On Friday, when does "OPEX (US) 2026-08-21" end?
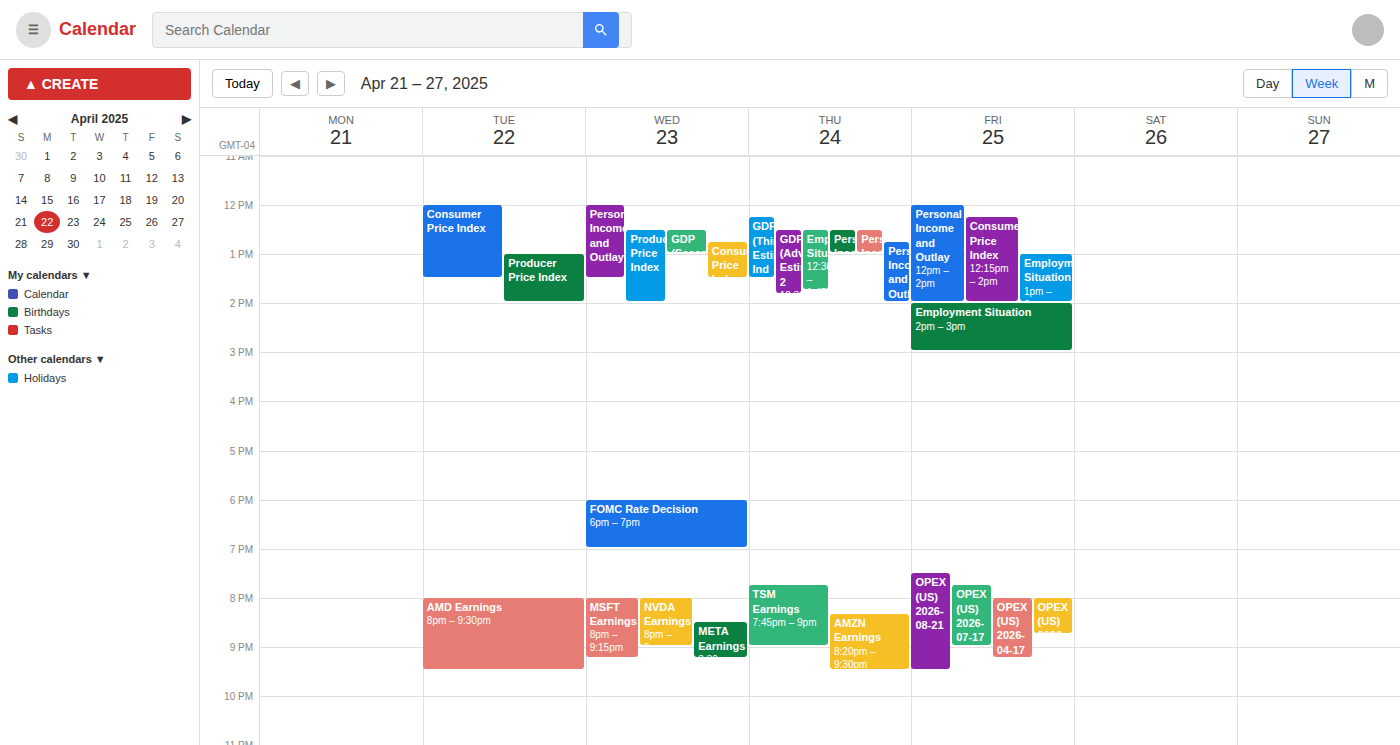
9:30 PM